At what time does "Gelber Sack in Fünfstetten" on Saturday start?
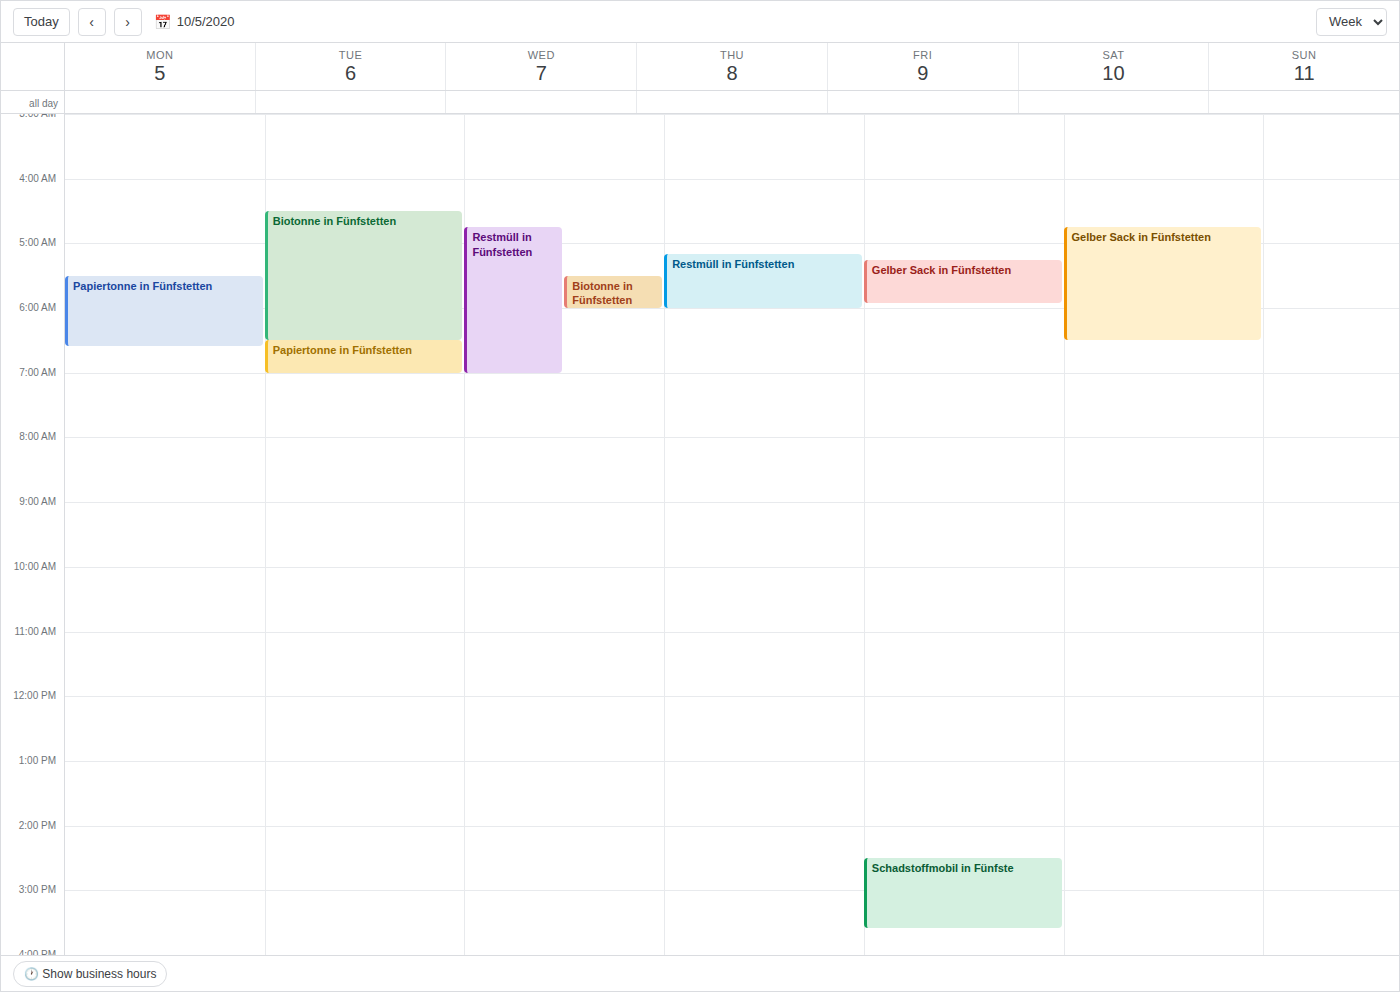
4:45 AM